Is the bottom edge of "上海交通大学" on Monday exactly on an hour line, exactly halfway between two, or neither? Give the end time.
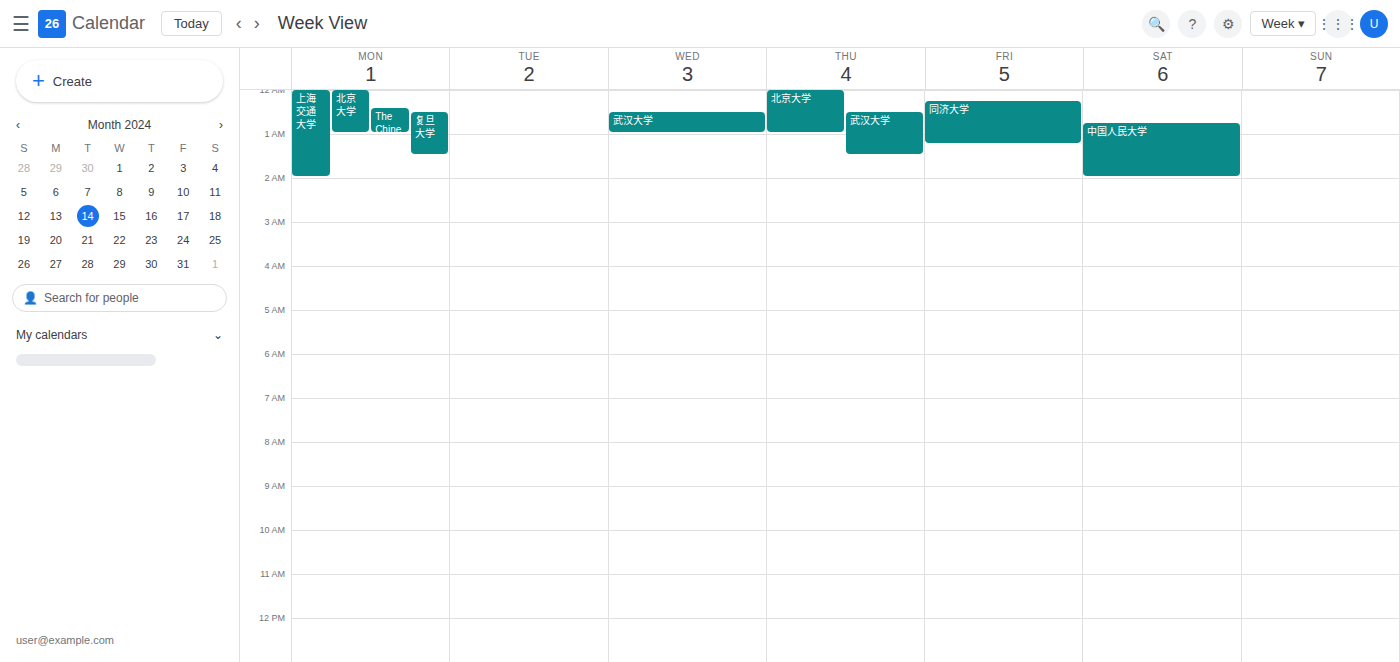
2:00 AM -- exactly on the 2 AM line.